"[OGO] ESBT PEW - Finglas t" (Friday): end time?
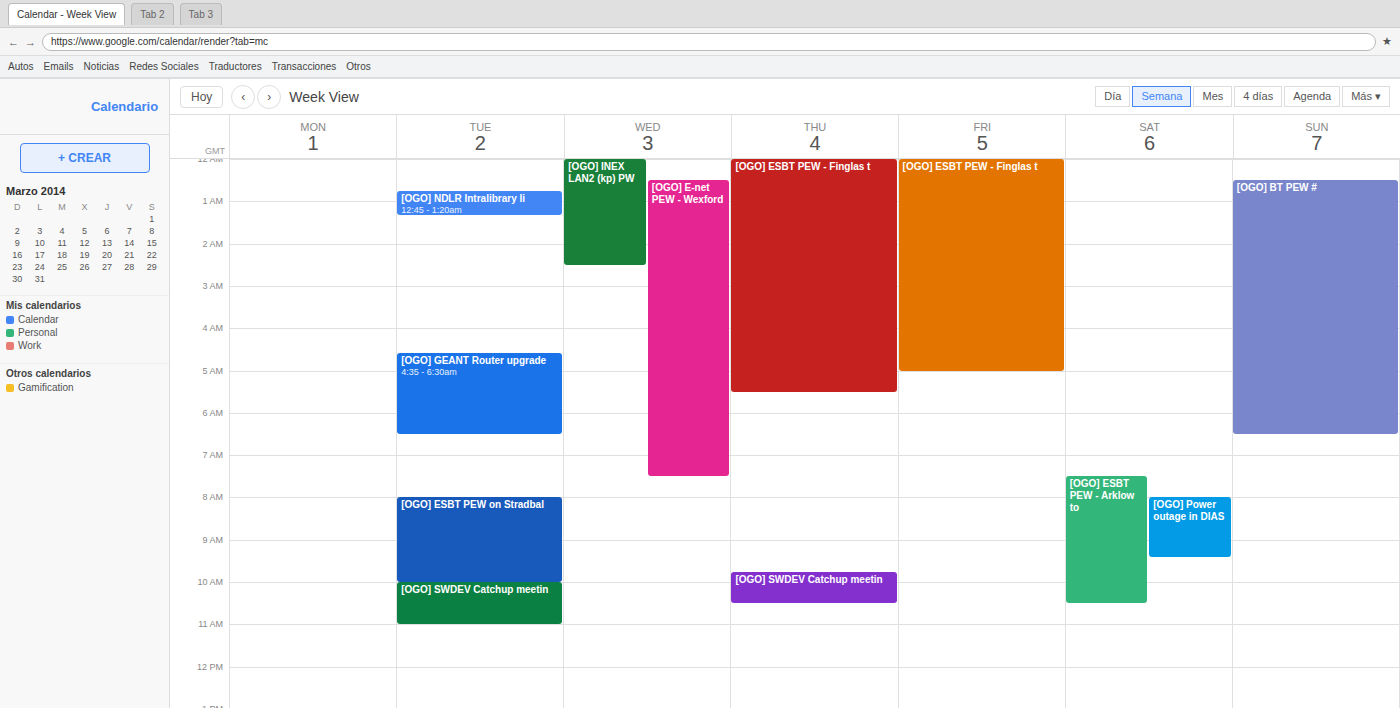
5:00 AM